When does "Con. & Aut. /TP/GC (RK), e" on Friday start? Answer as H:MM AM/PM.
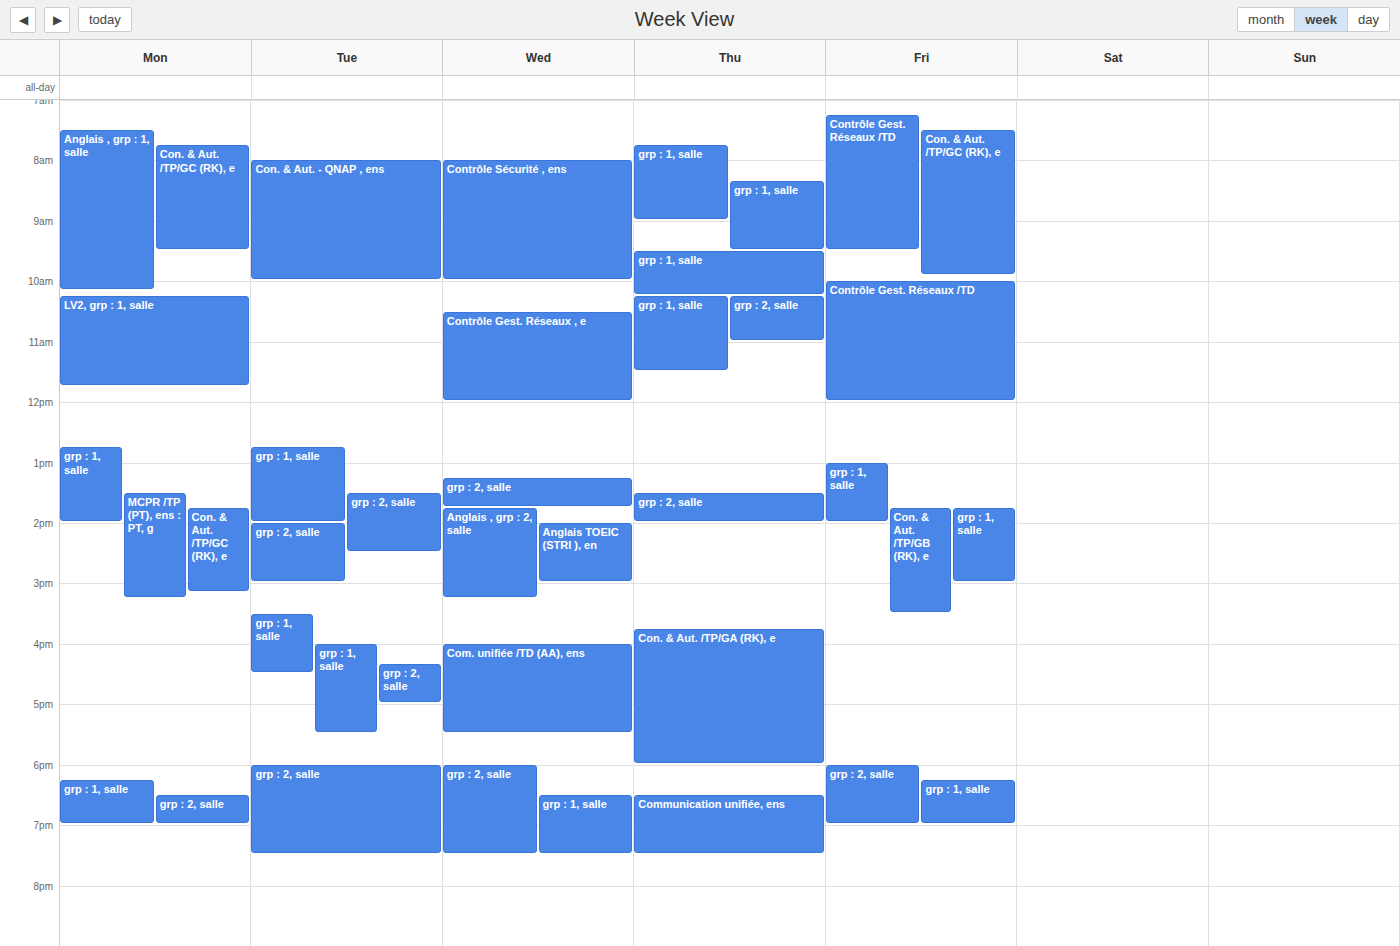
7:30 AM